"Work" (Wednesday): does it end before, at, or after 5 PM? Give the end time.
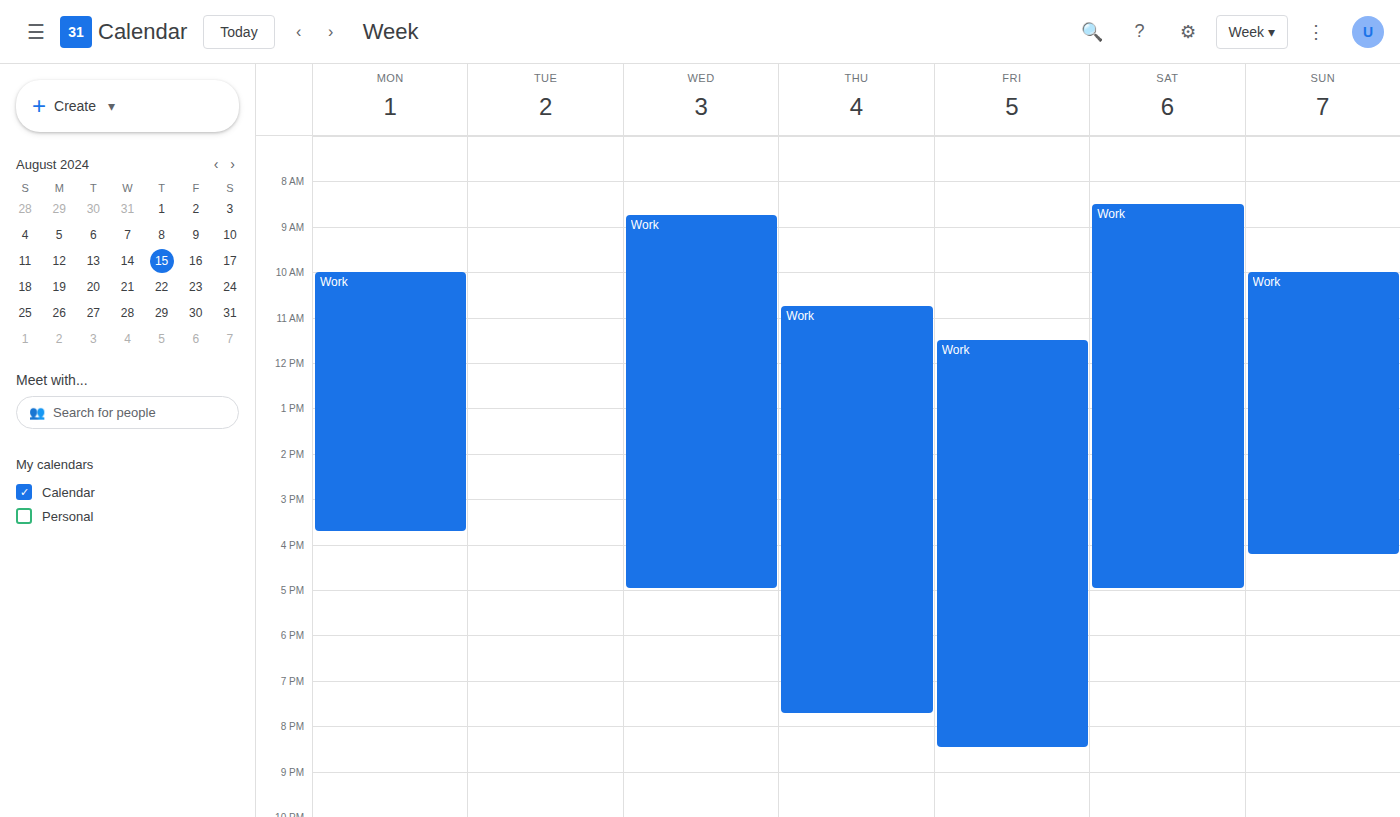
5:00 PM -- exactly at 5 PM, on the 5 PM line.